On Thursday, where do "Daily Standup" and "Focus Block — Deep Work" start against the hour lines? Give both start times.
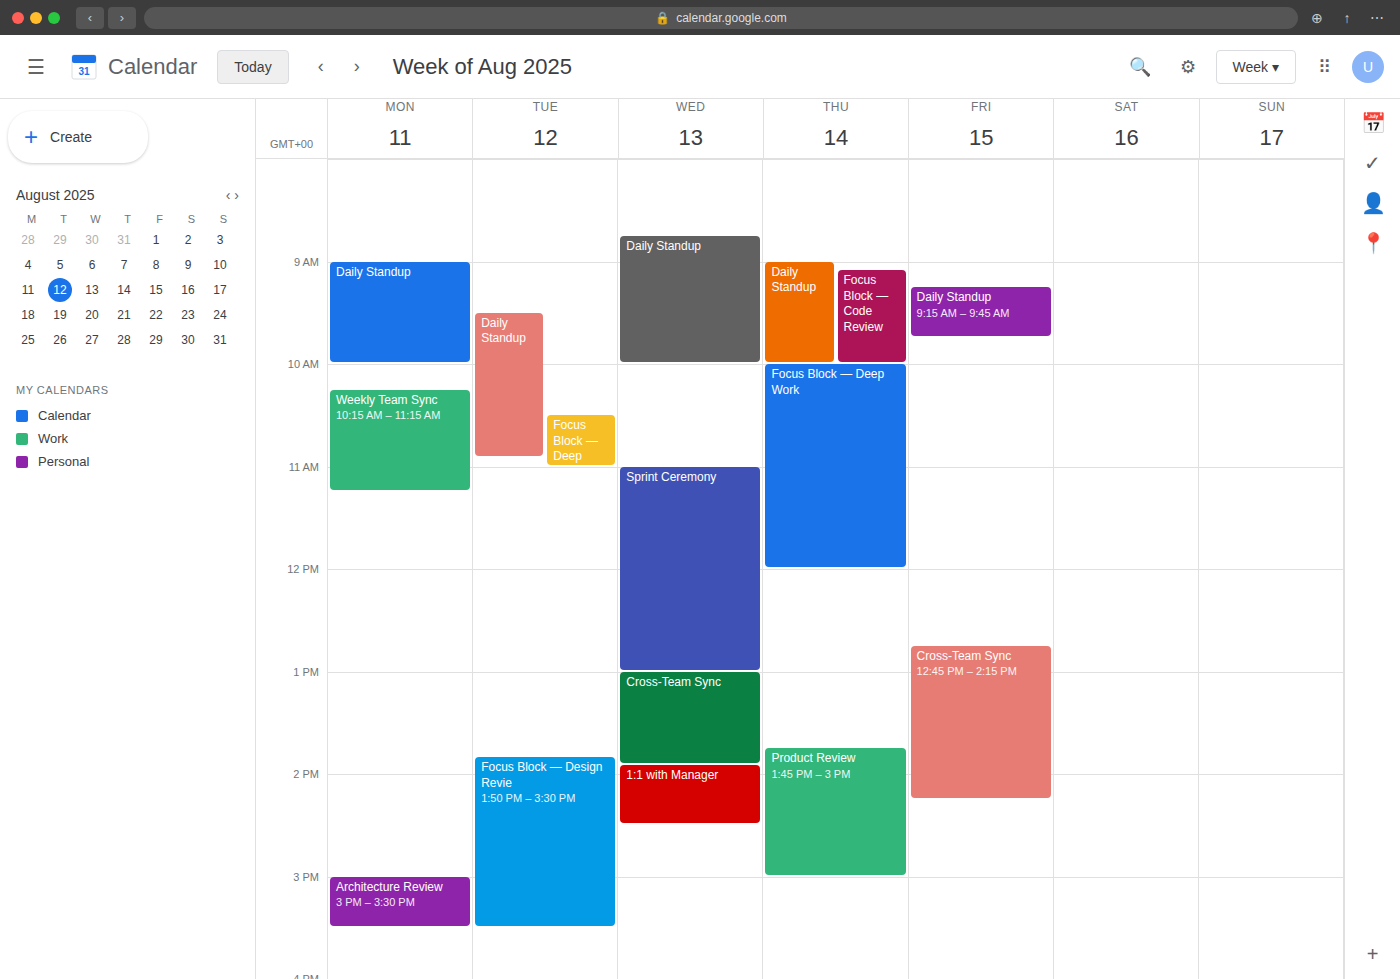
"Daily Standup": 9:00 AM, exactly on the 9 AM line. "Focus Block — Deep Work": 10:00 AM, exactly on the 10 AM line.